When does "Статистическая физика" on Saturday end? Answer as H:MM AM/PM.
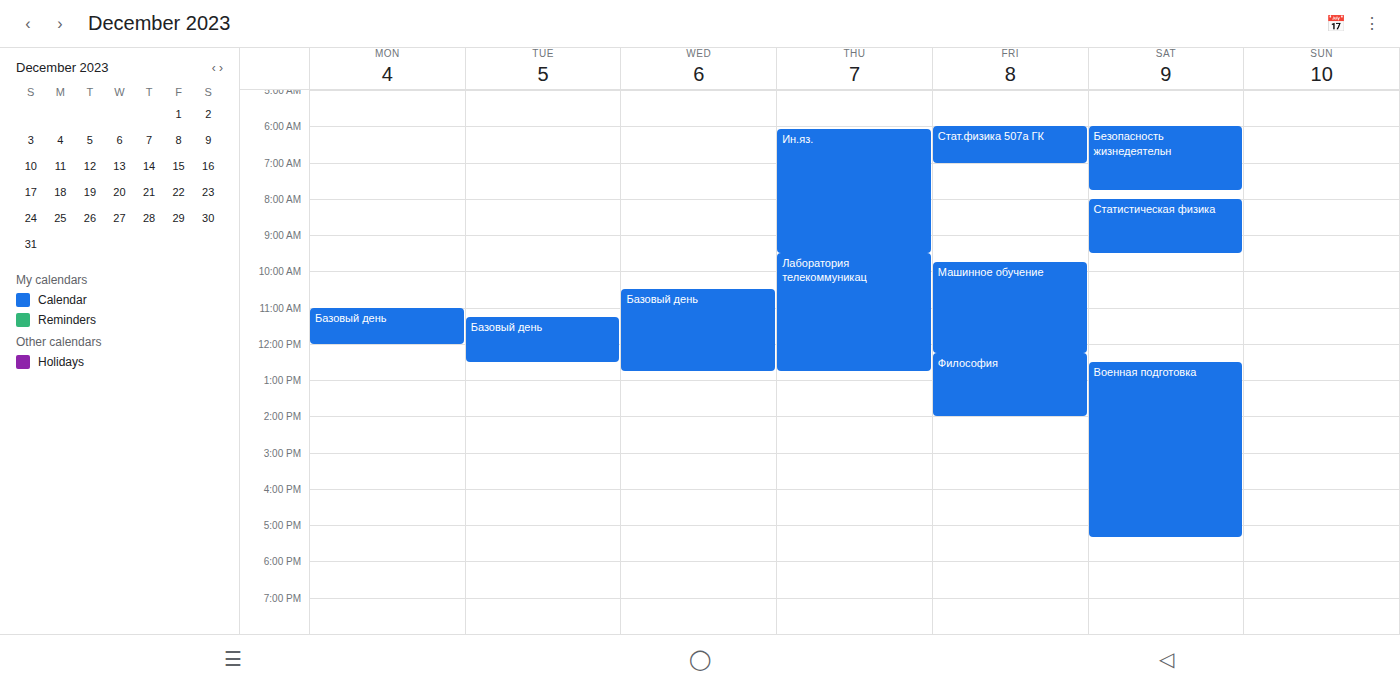
9:30 AM